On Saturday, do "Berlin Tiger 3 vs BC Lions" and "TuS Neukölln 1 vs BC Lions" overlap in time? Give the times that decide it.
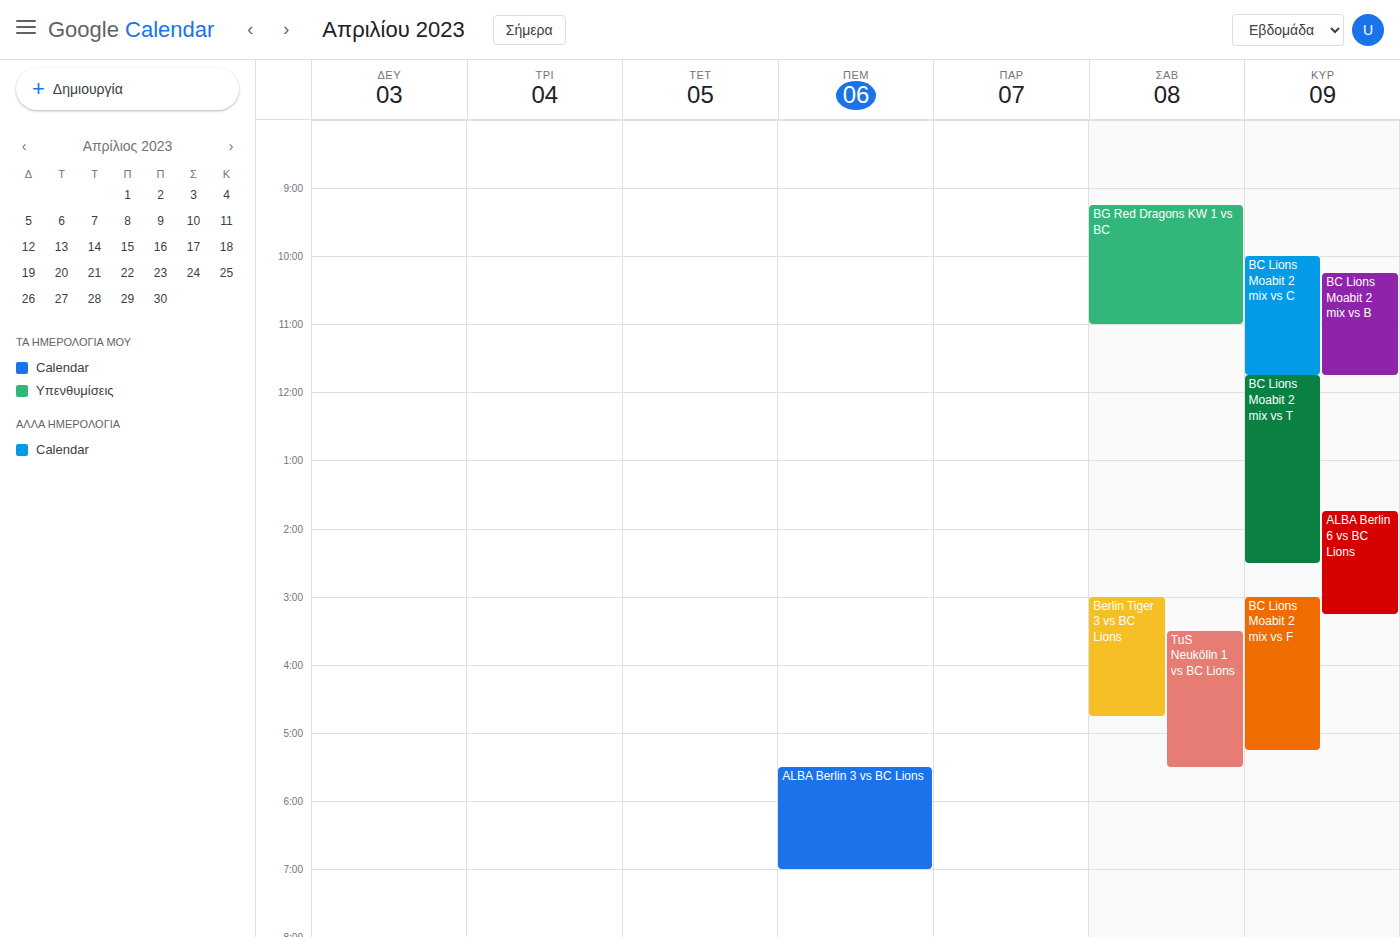
"TuS Neukölln 1 vs BC Lions" starts at 15:30, before "Berlin Tiger 3 vs BC Lions" ends at 16:45 -- they overlap.